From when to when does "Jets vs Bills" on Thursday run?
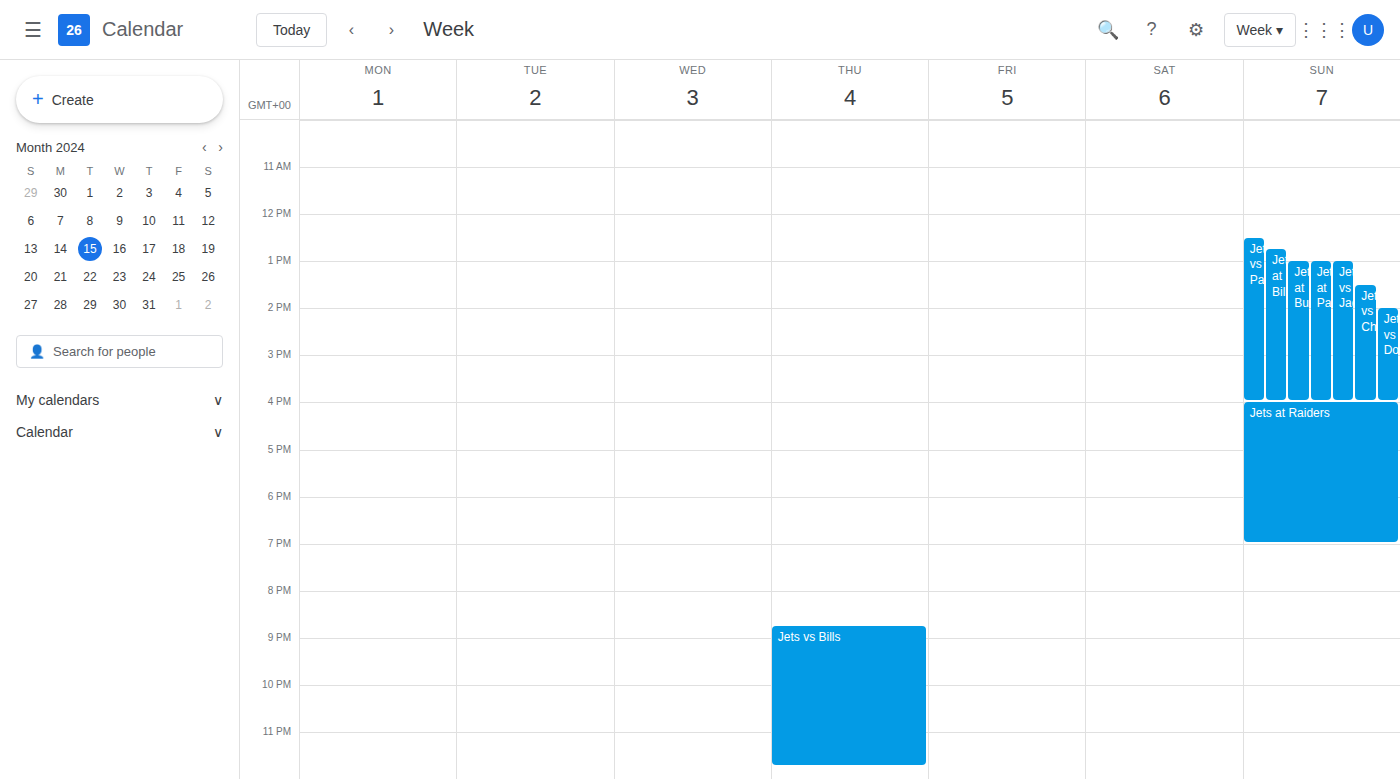
8:45 PM to 11:45 PM